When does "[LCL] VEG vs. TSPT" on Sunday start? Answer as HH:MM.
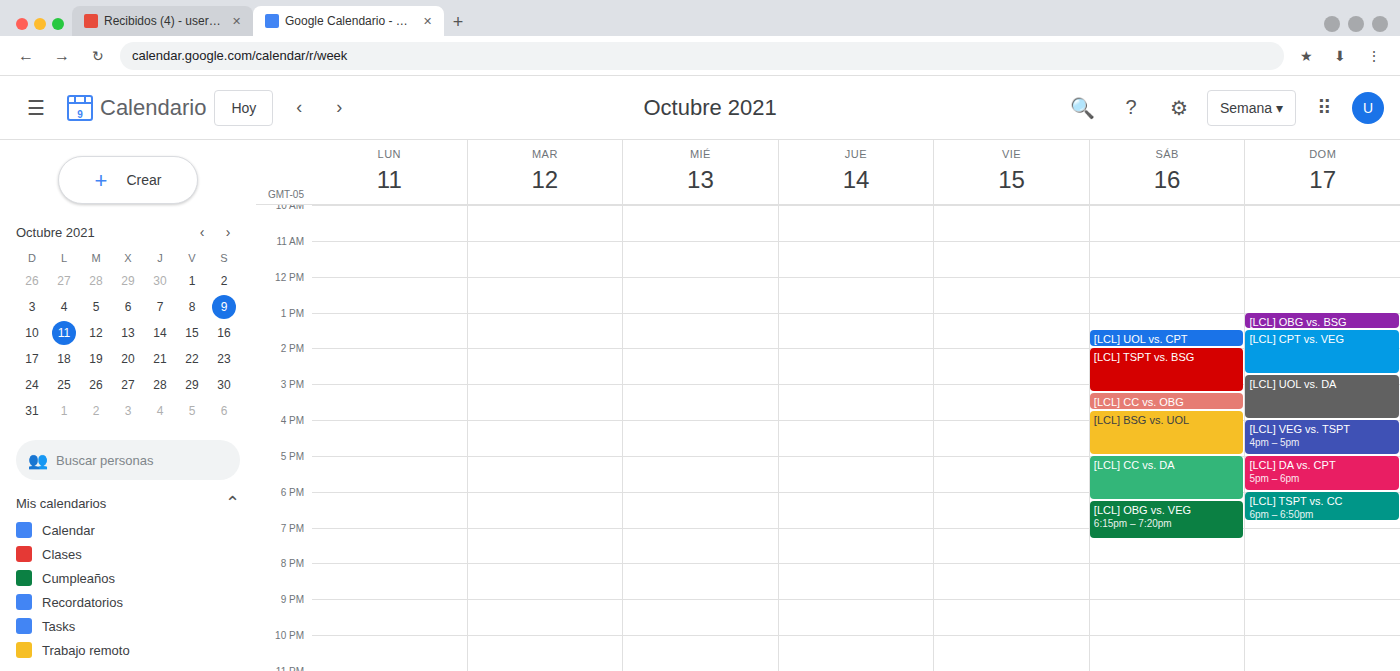
16:00